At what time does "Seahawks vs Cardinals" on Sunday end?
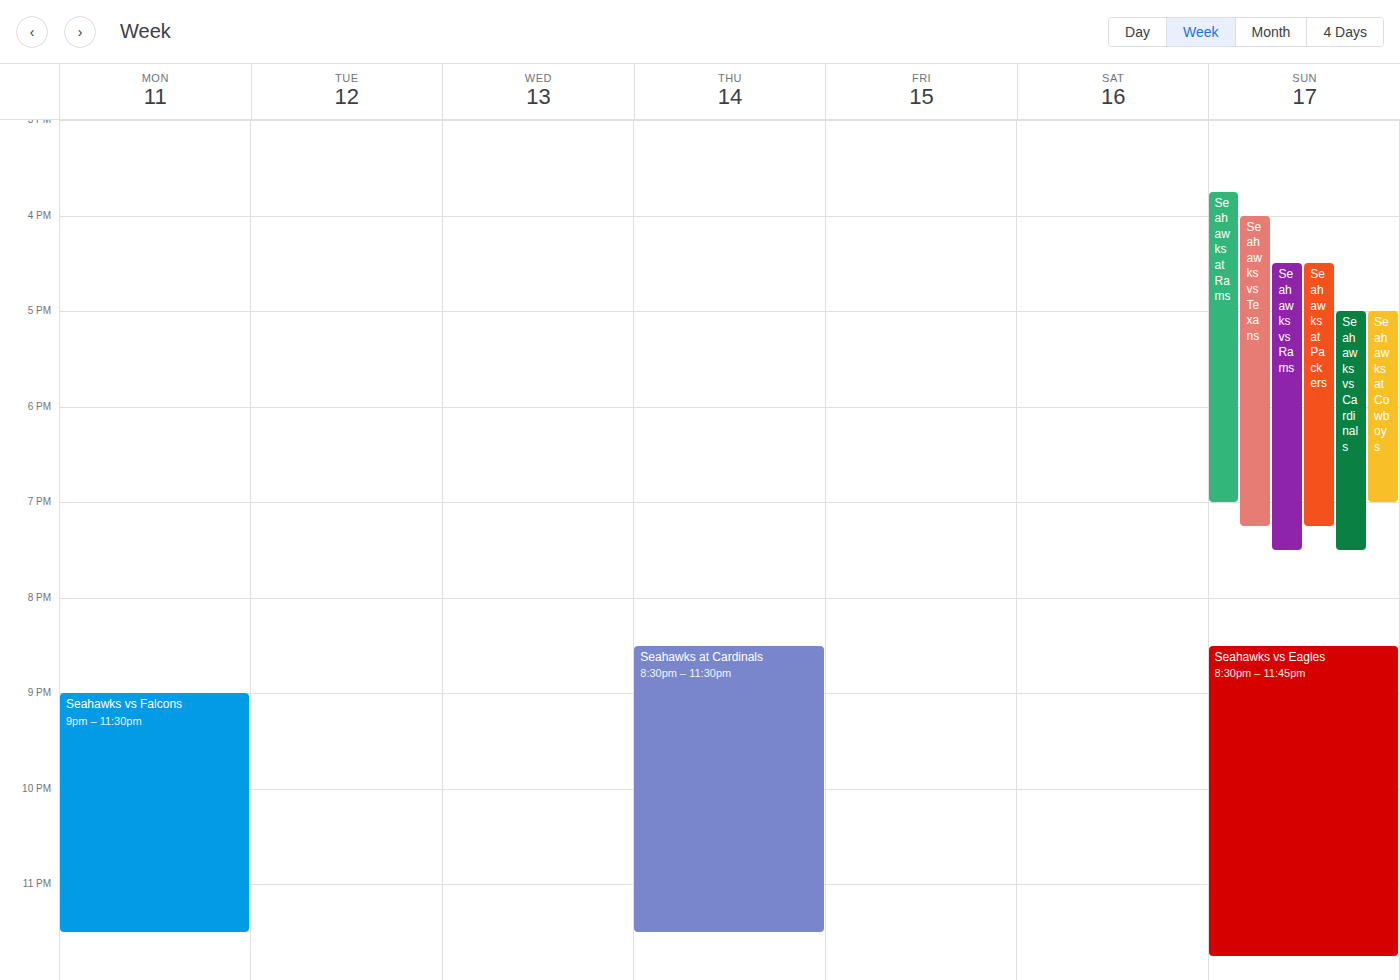
7:30 PM